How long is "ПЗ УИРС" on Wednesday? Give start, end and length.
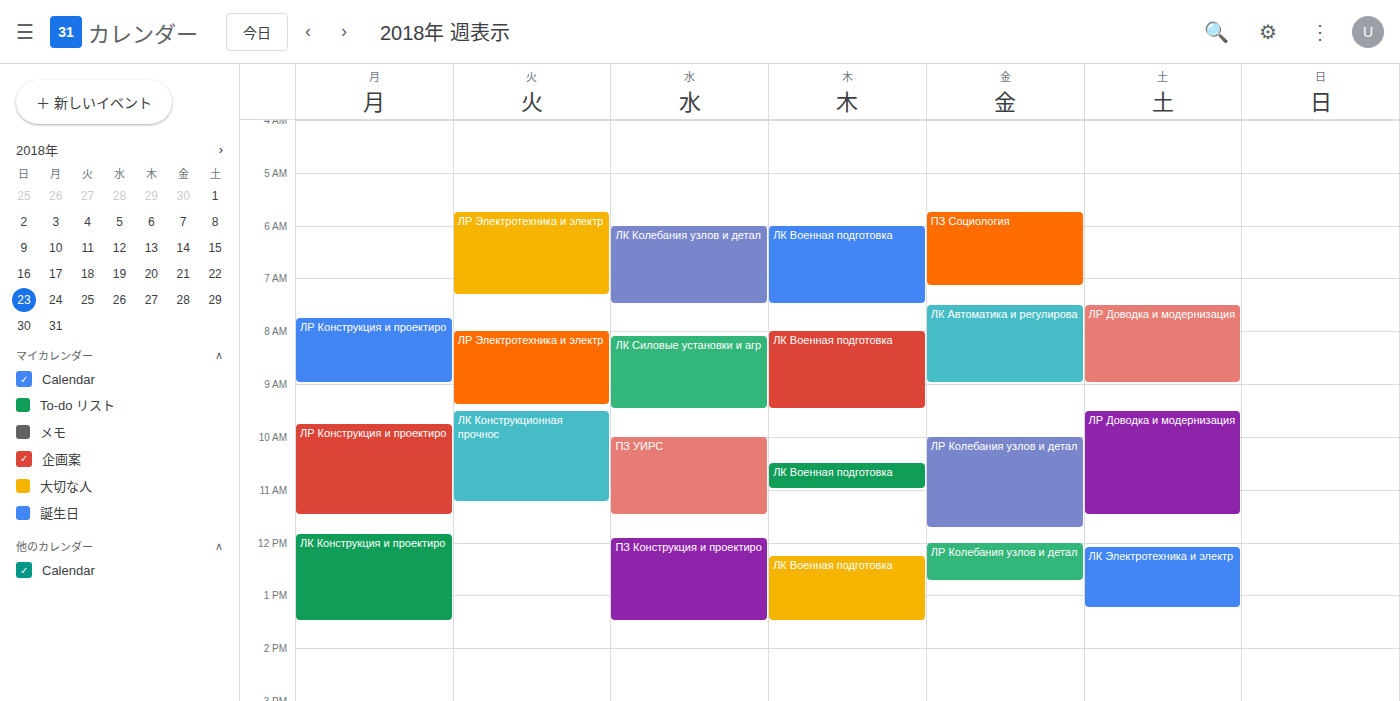
10:00 AM to 11:30 AM, 1 hour 30 minutes